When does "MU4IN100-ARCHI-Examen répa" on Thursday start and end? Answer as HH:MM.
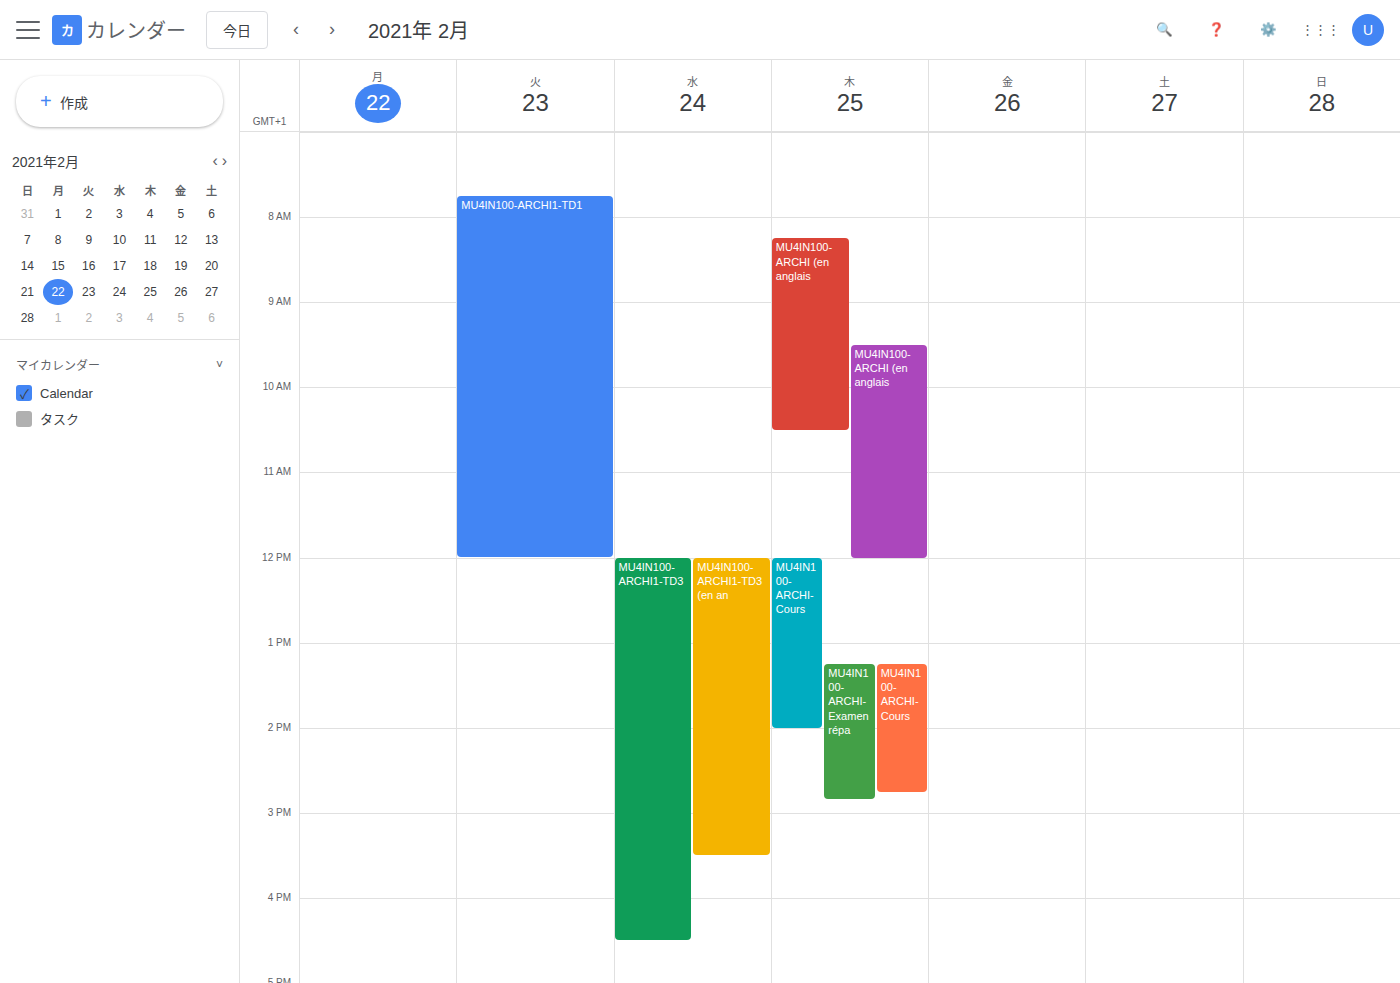
13:15 to 14:50